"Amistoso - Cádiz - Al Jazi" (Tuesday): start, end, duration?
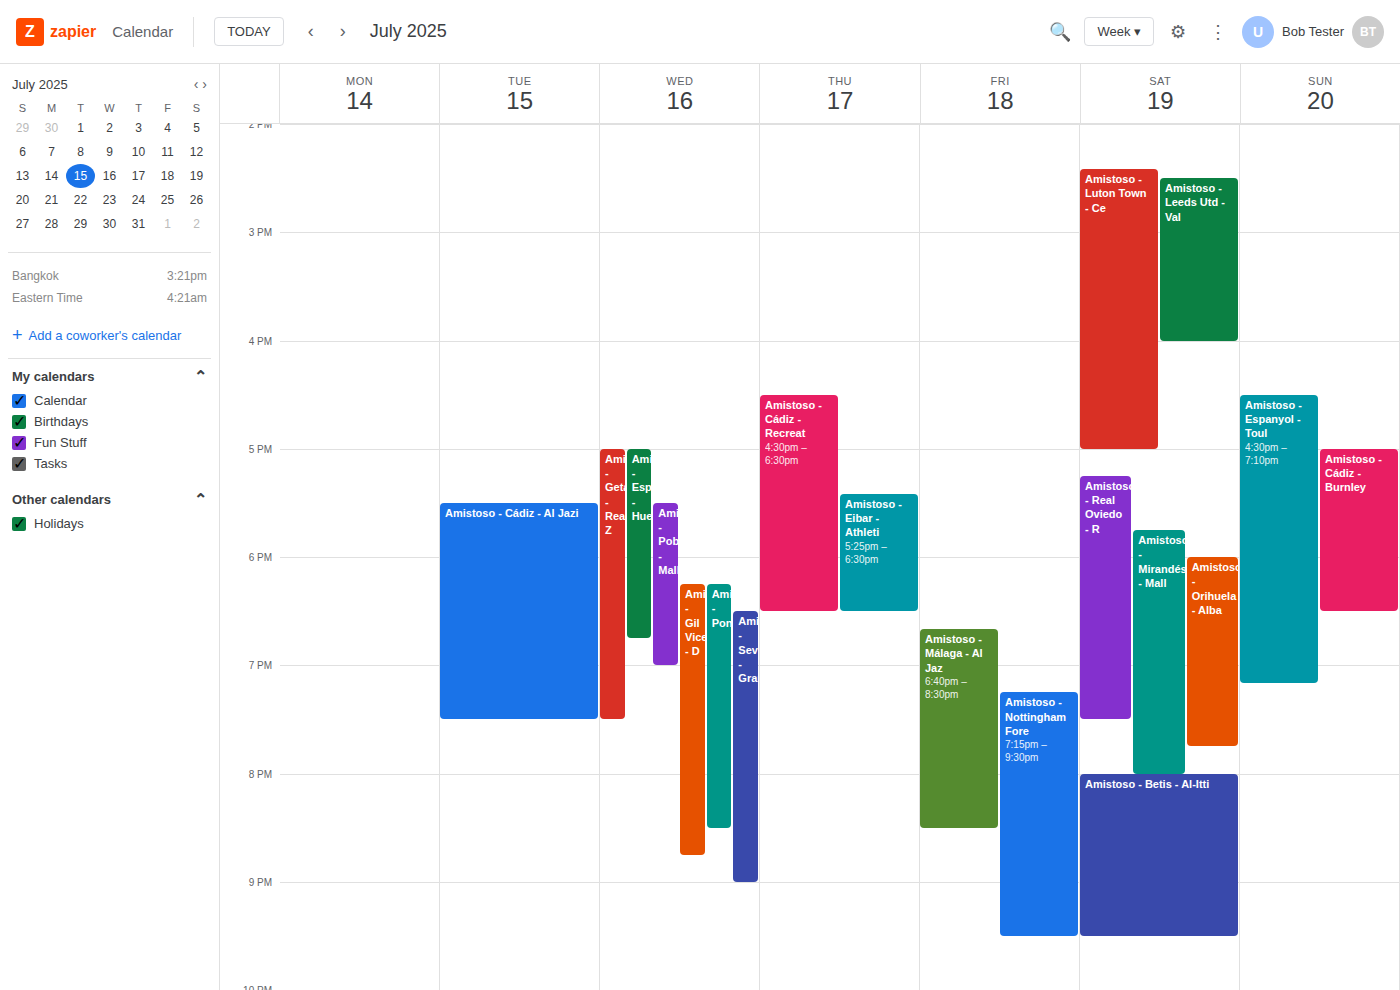
5:30 PM to 7:30 PM, 2 hours